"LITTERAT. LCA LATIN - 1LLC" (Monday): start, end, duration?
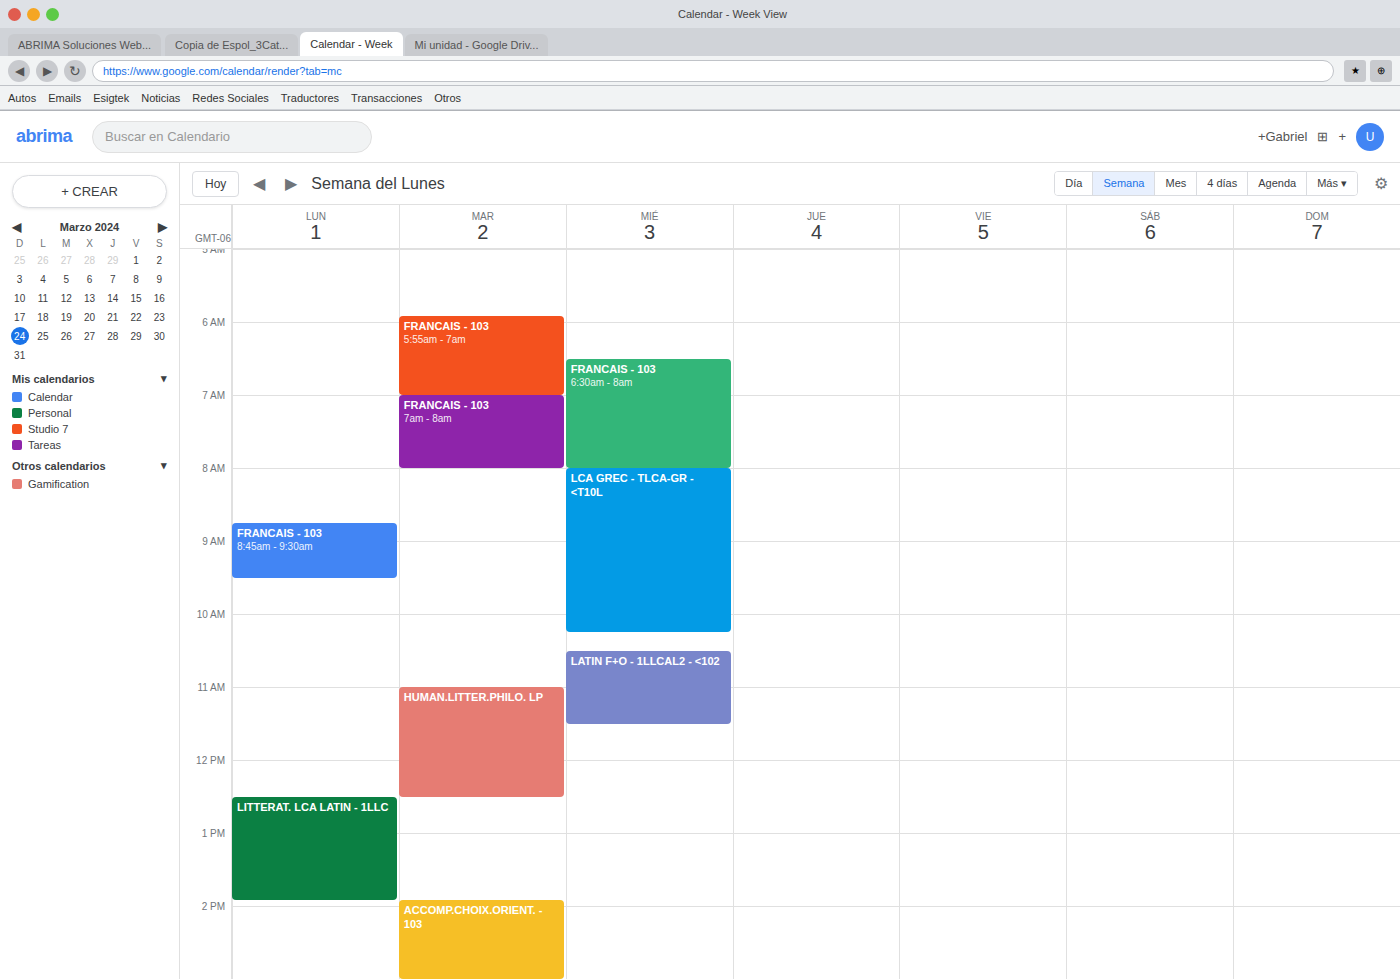
12:30 PM to 1:55 PM, 1 hour 25 minutes